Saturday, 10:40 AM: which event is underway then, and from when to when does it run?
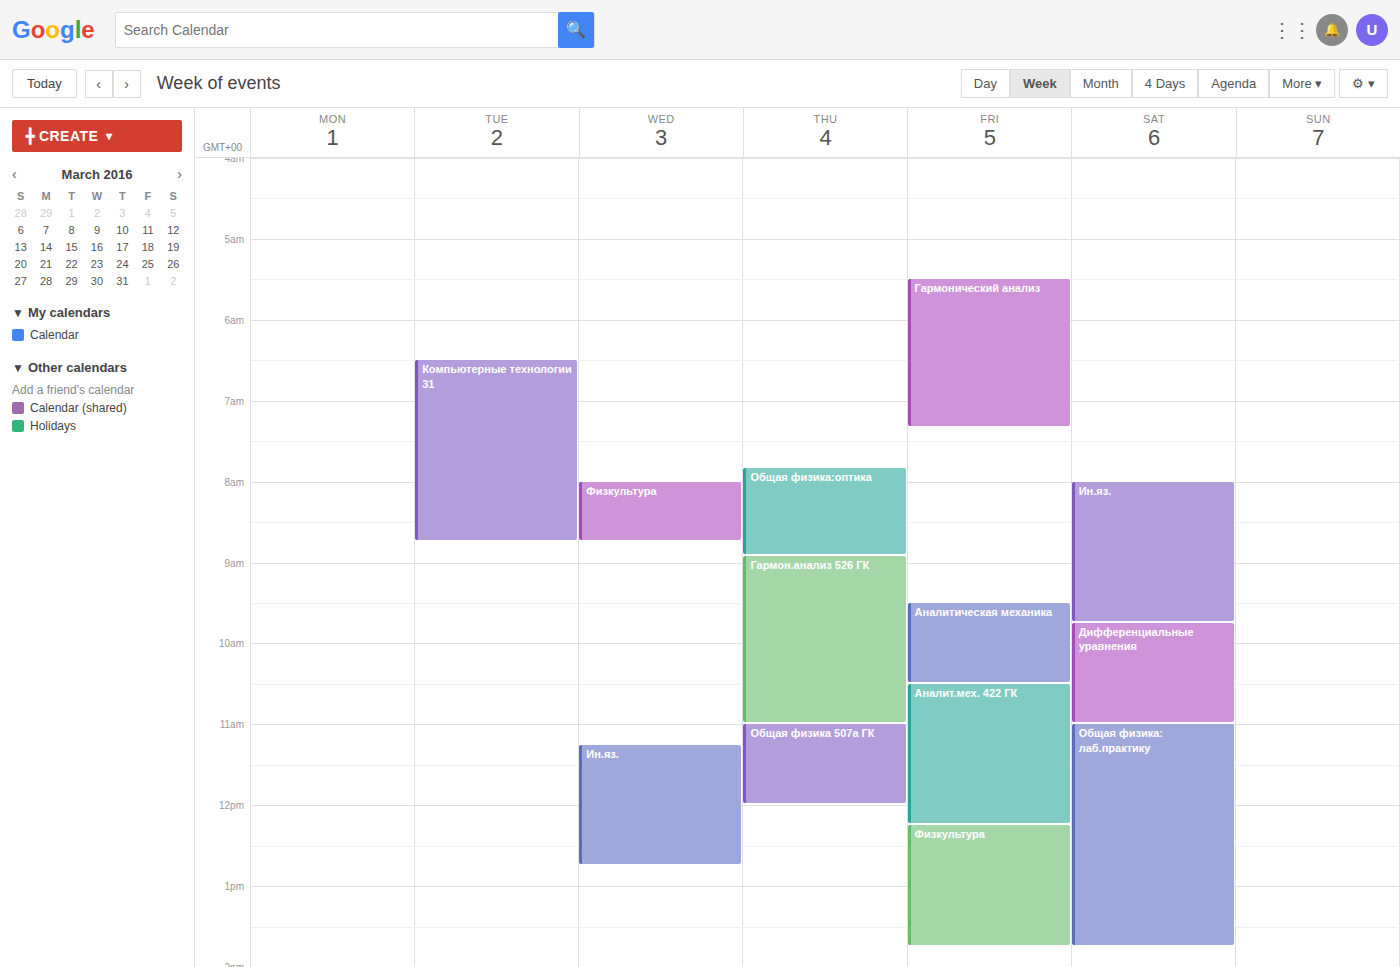
"Дифференциальные уравнения", 9:45 AM to 11:00 AM